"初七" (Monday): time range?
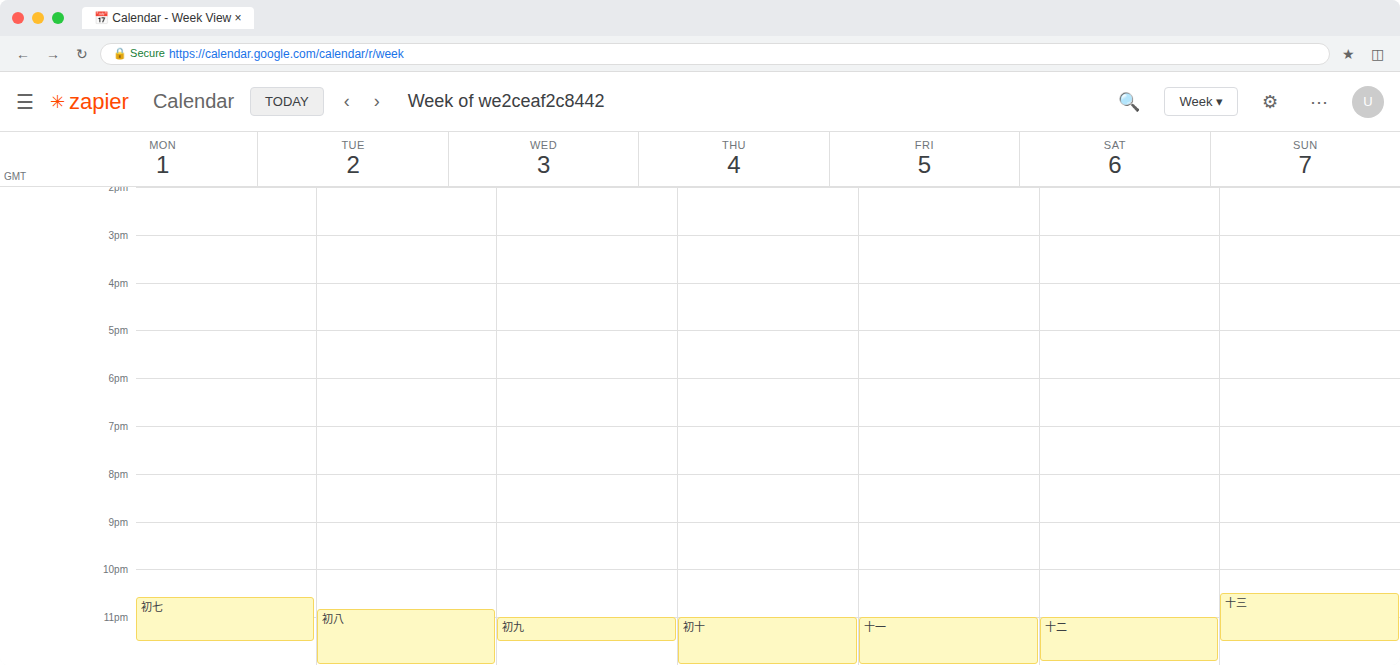
10:35 PM to 11:30 PM